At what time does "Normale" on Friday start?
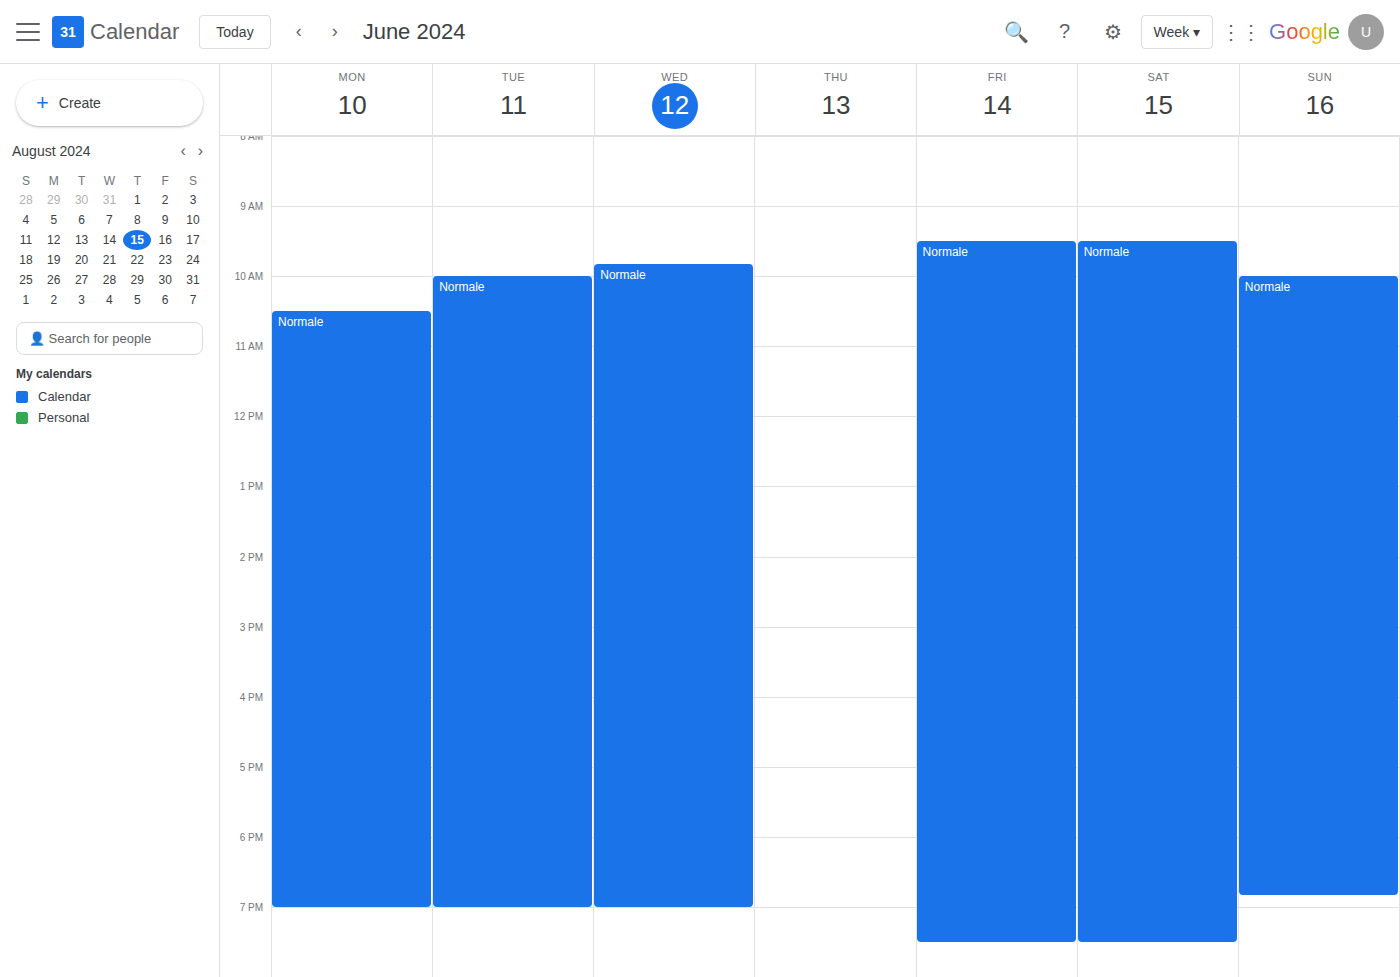
9:30 AM